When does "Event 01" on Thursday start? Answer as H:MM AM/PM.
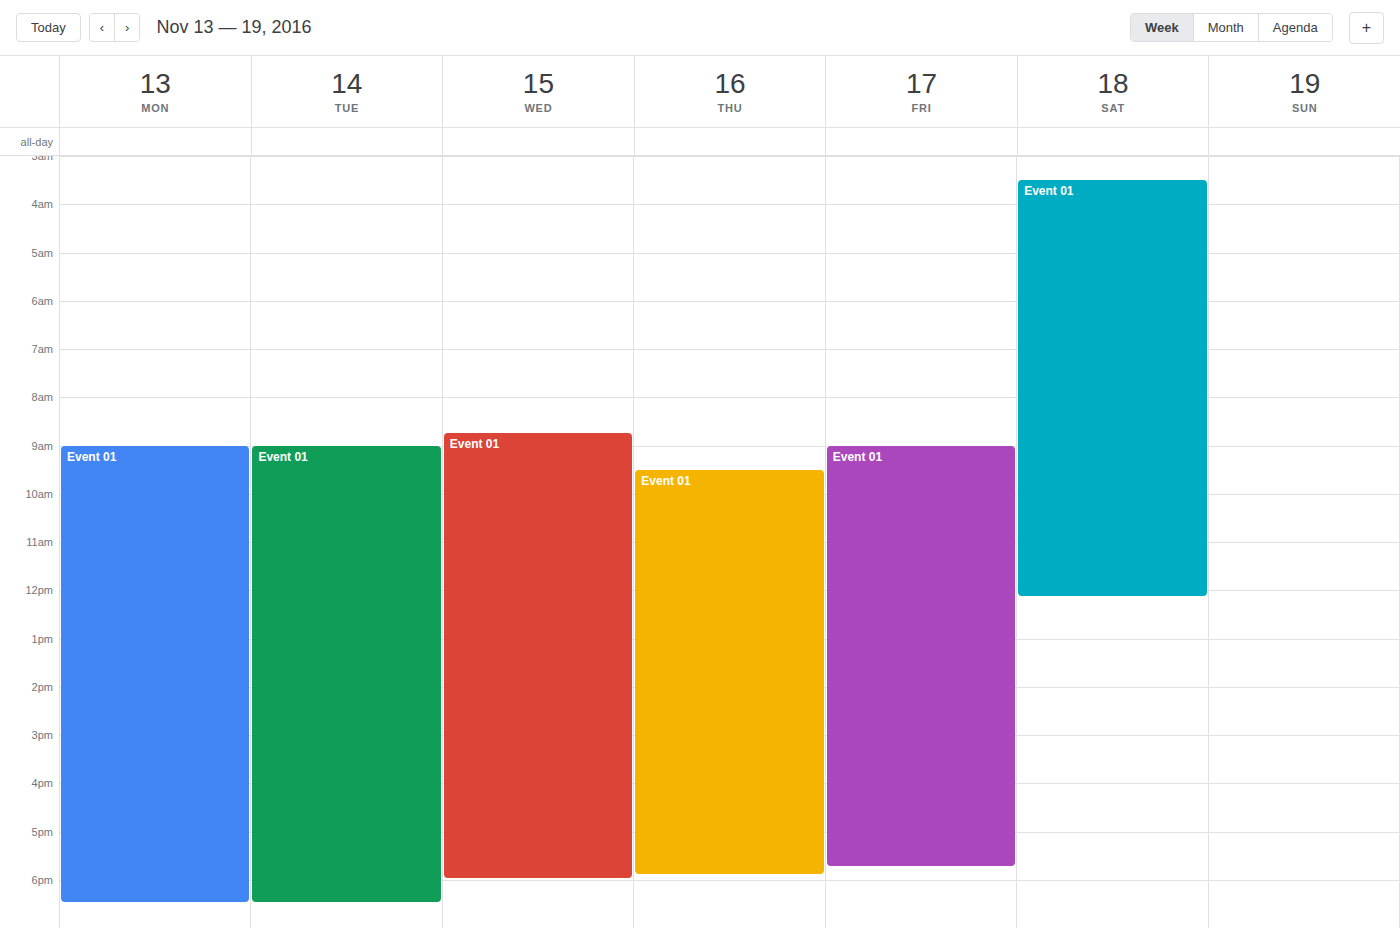
9:30 AM